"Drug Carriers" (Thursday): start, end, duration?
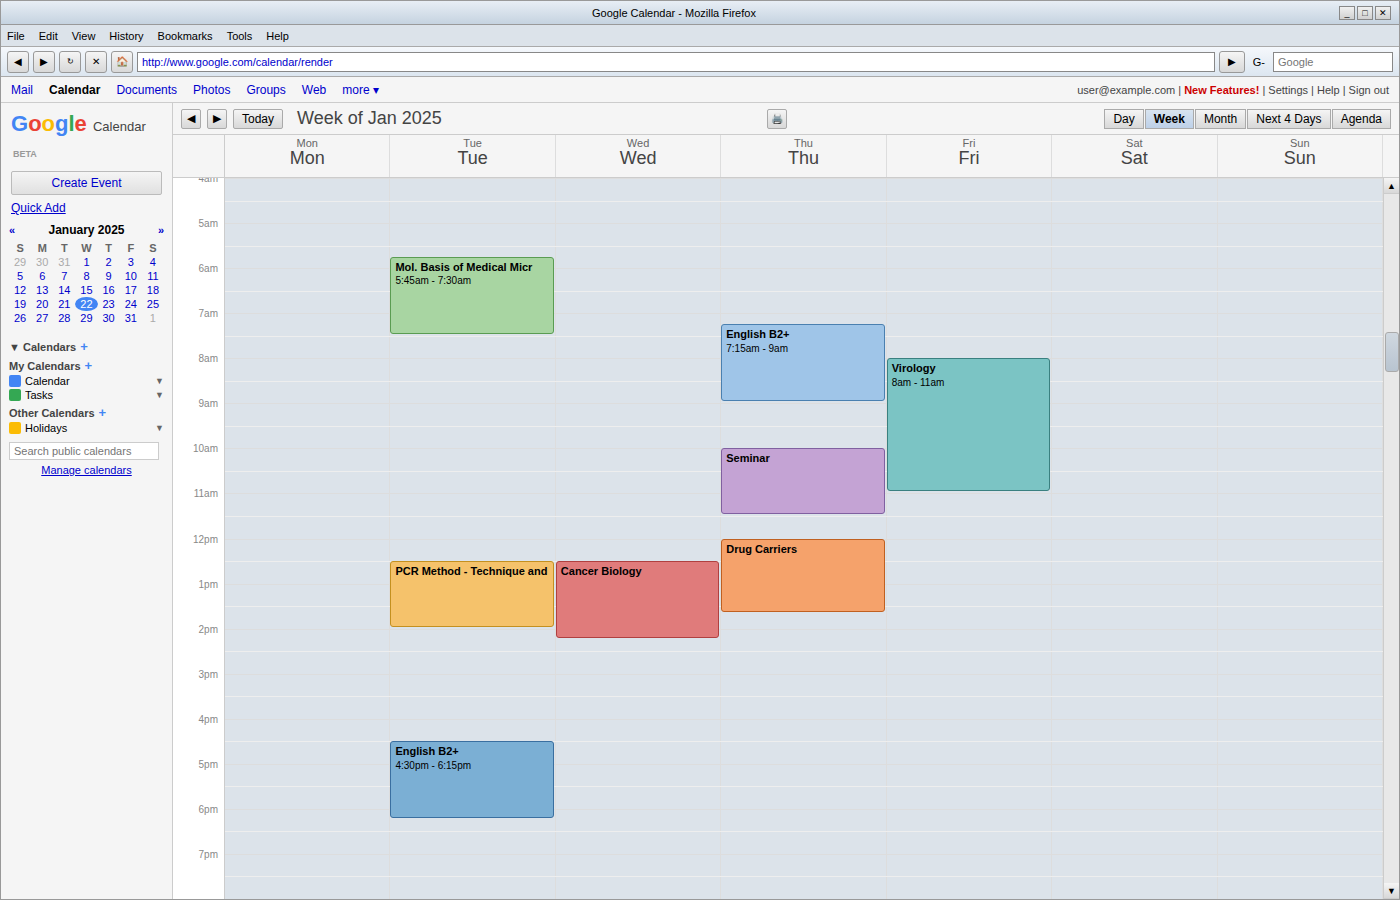
12:00 PM to 1:40 PM, 1 hour 40 minutes